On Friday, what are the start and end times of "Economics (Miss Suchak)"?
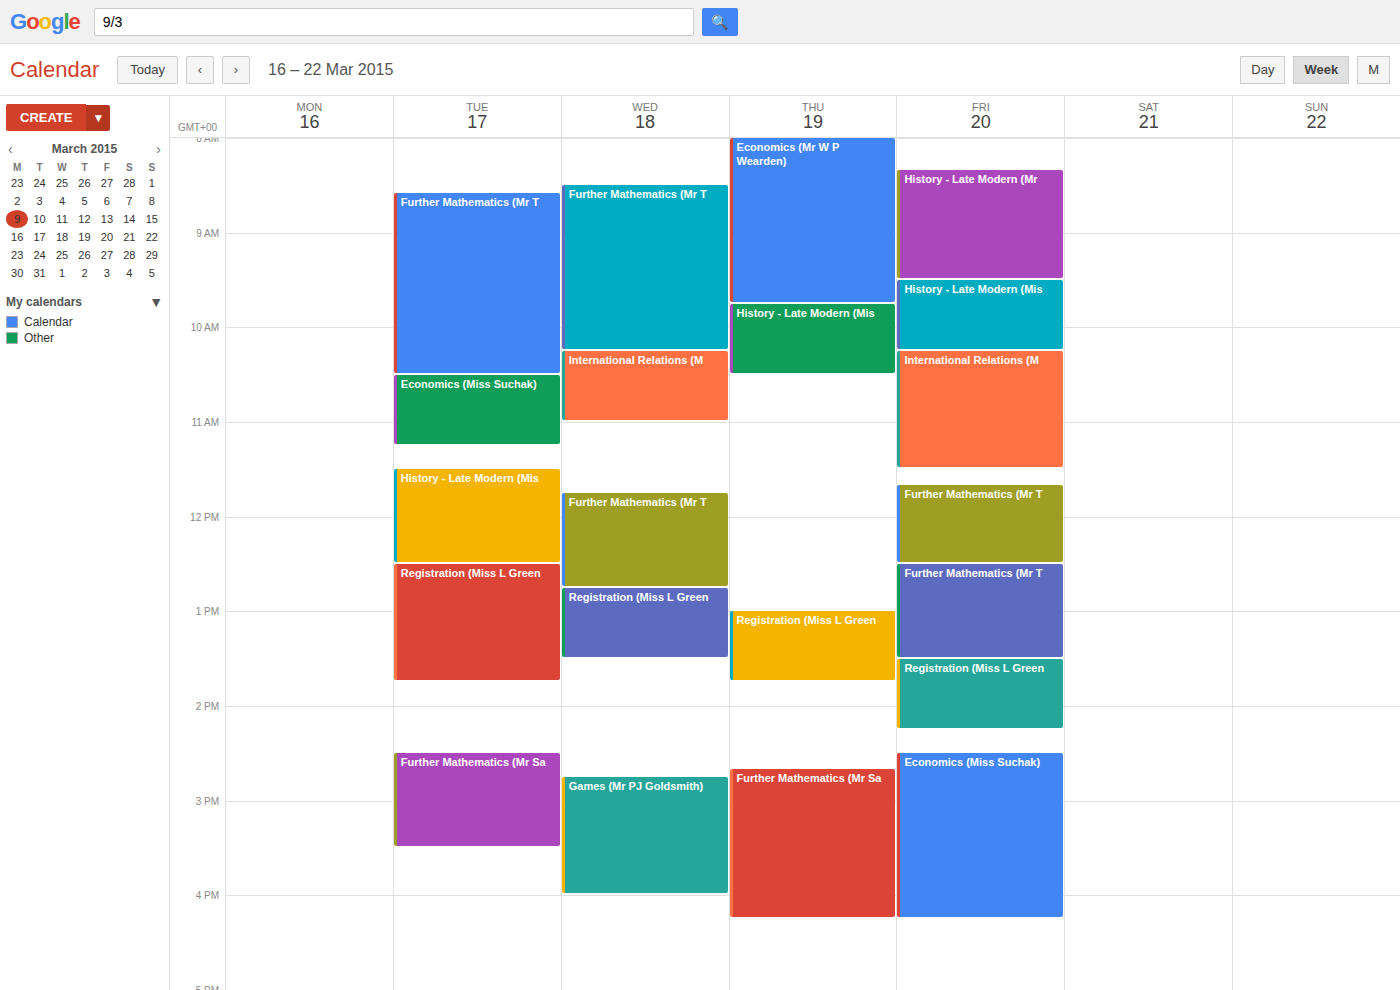
2:30 PM to 4:15 PM